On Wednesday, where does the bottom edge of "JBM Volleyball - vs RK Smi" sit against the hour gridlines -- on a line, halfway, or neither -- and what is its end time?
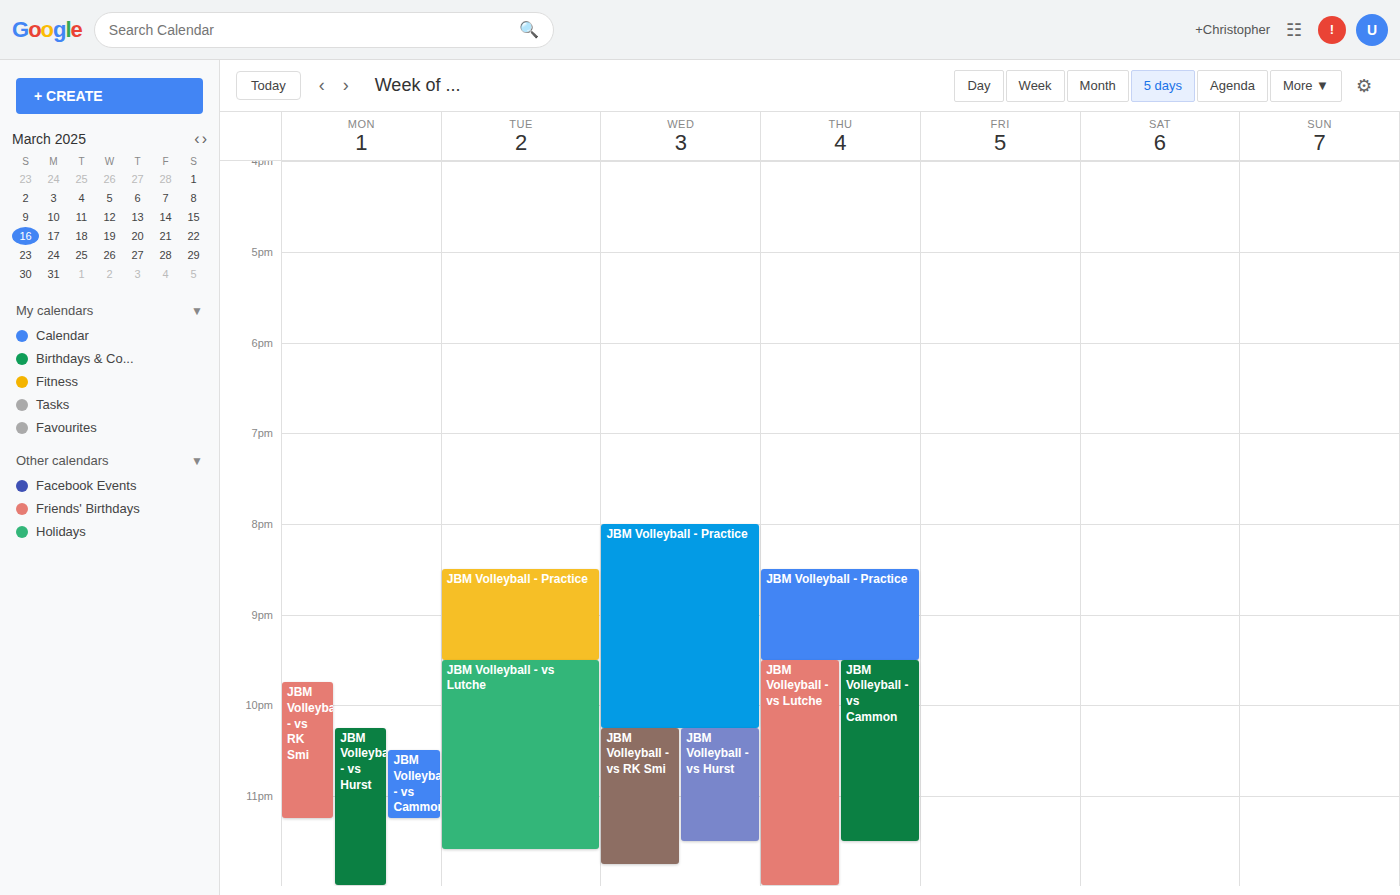
11:45 PM -- neither: three quarters of the way from the 11 PM line to the 12 AM line.